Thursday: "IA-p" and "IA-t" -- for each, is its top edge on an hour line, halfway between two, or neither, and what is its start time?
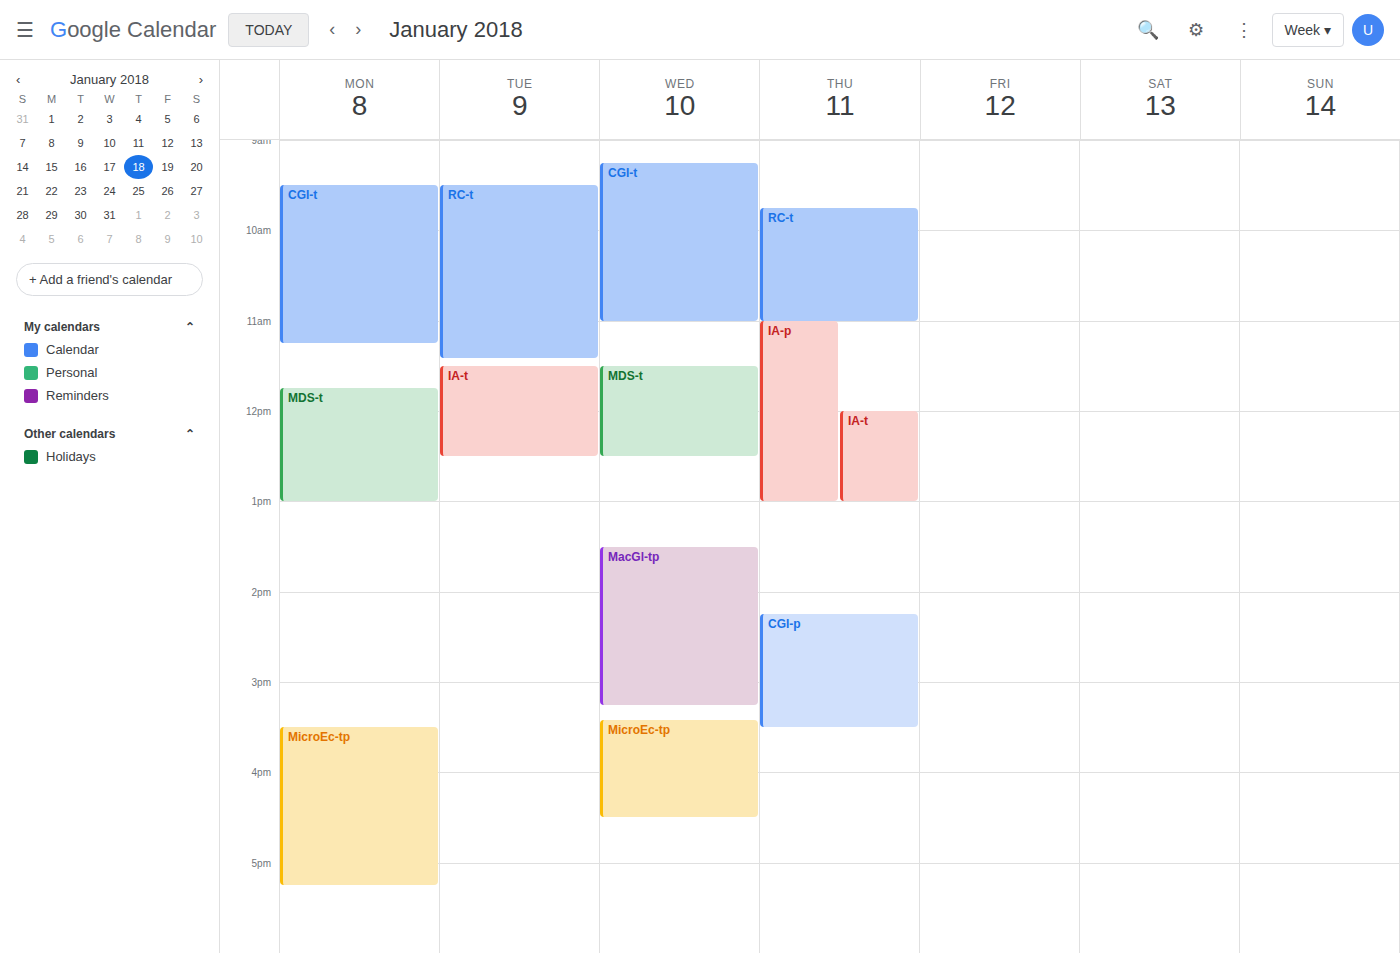
"IA-p": 11:00 AM, exactly on the 11 AM line. "IA-t": 12:00 PM, exactly on the 12 PM line.